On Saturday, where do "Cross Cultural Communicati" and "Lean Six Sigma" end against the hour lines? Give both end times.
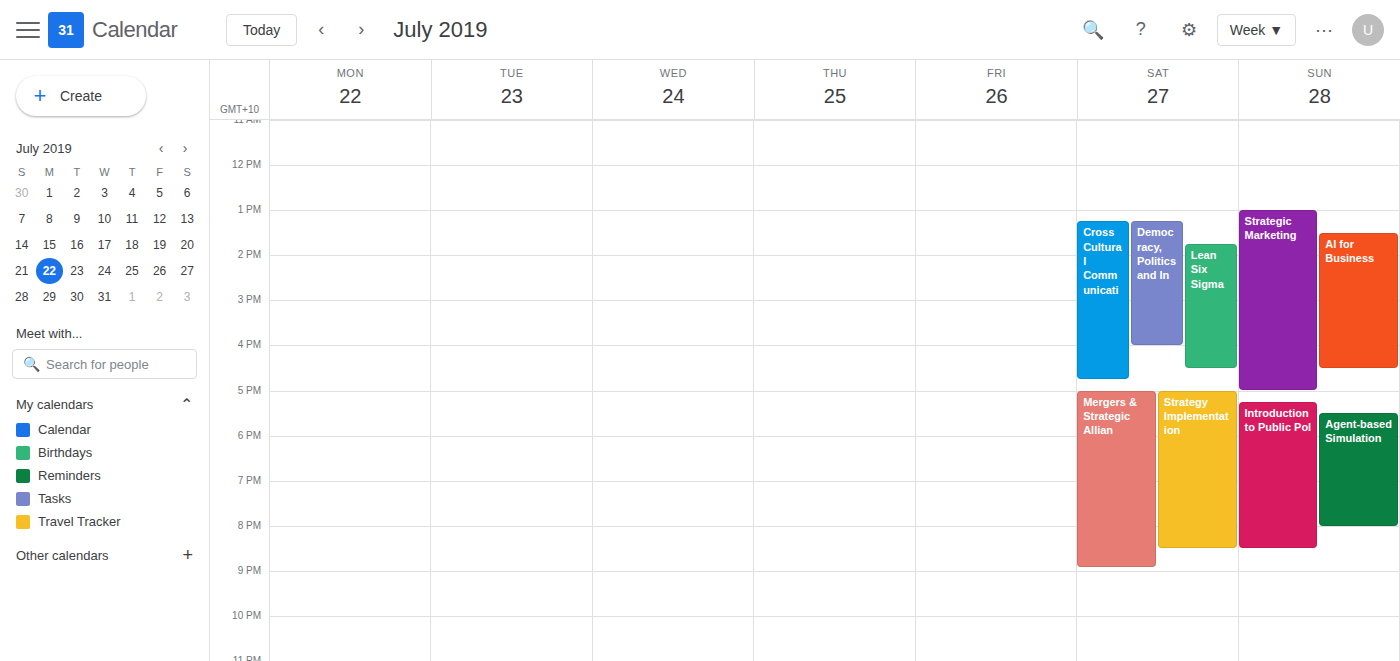
"Cross Cultural Communicati": 4:45 PM, neither: three quarters of the way from the 4 PM line to the 5 PM line. "Lean Six Sigma": 4:30 PM, halfway between the 4 PM and 5 PM lines.